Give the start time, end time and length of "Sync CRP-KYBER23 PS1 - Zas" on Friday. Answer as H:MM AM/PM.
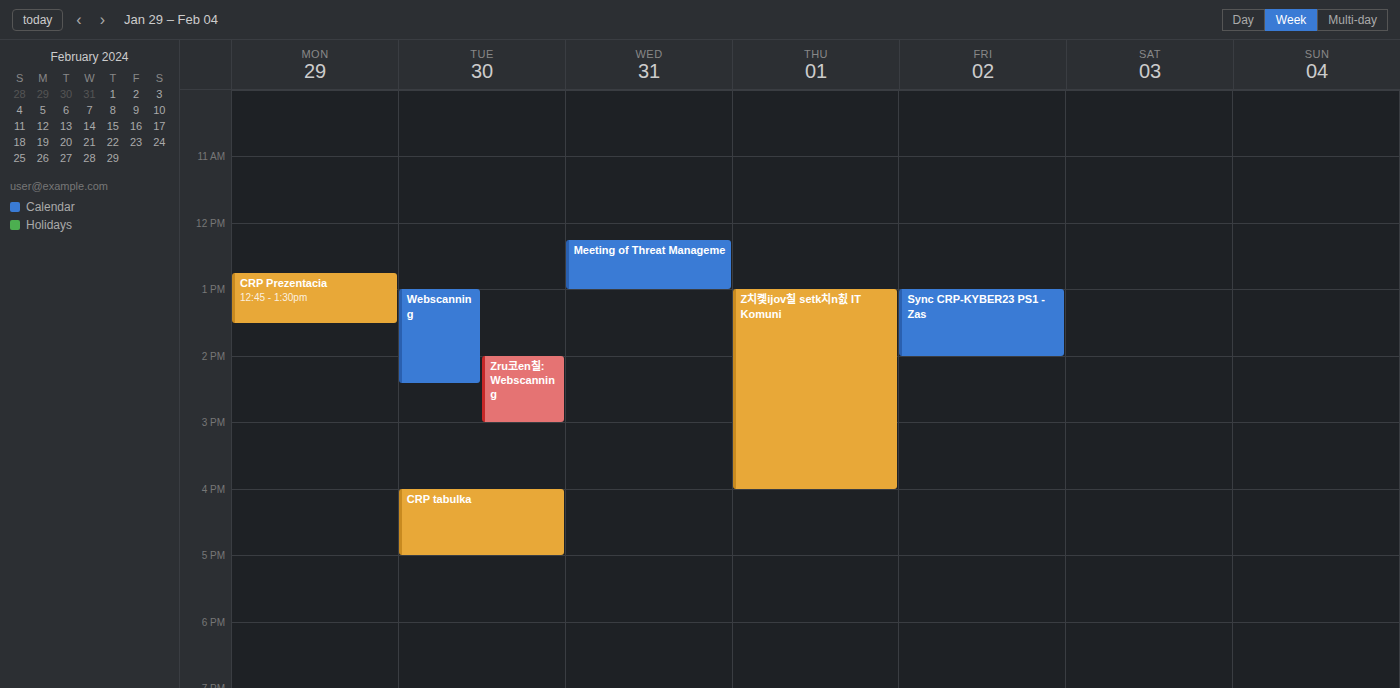
1:00 PM to 2:00 PM, 1 hour